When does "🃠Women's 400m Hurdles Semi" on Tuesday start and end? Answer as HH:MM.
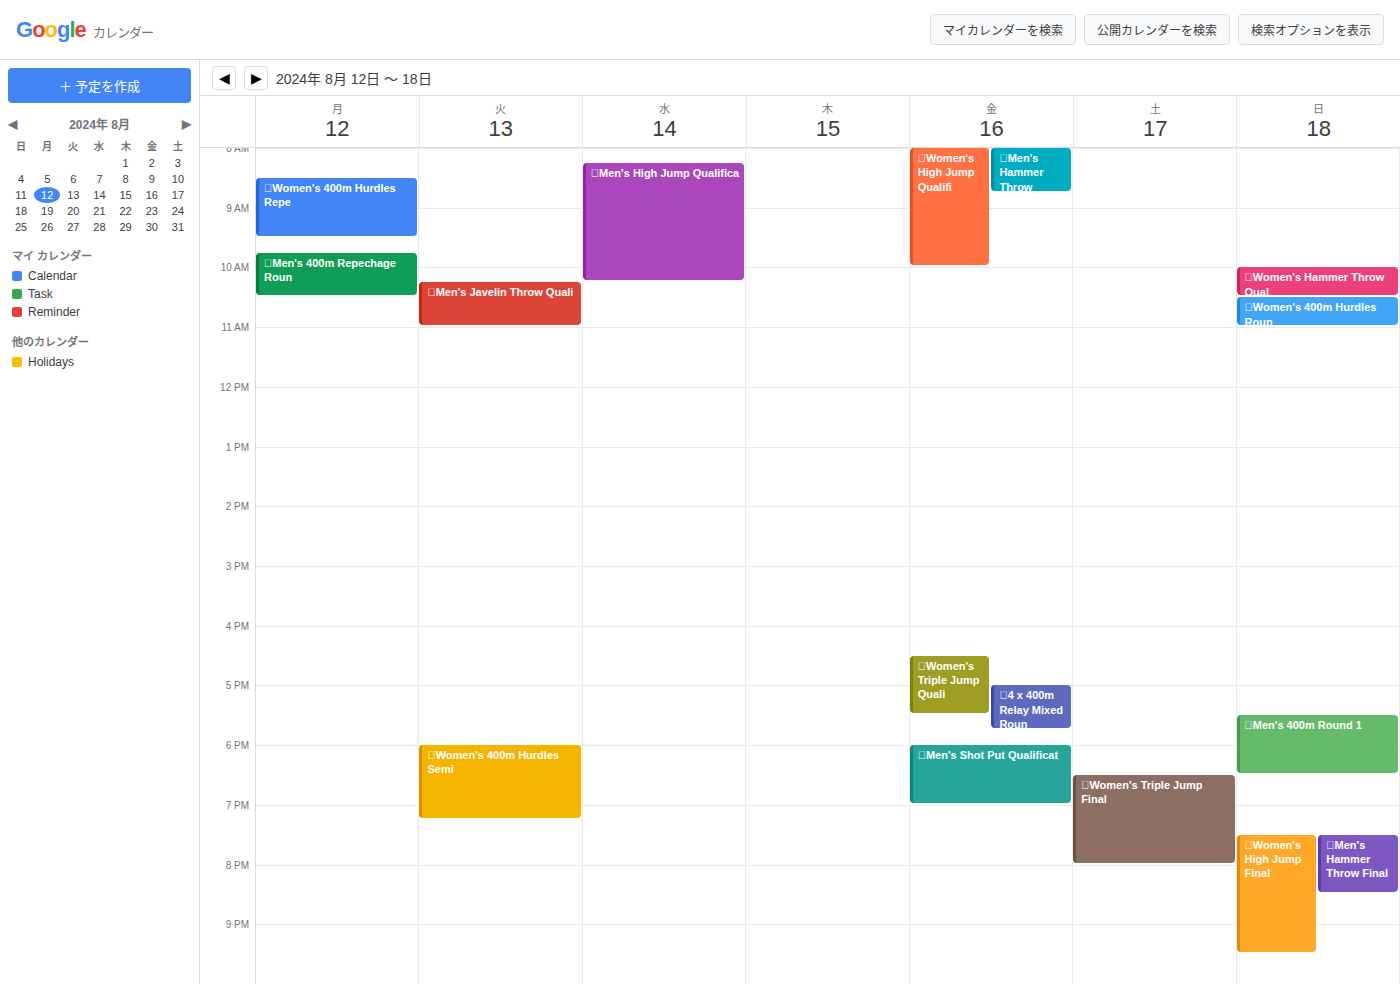
18:00 to 19:15